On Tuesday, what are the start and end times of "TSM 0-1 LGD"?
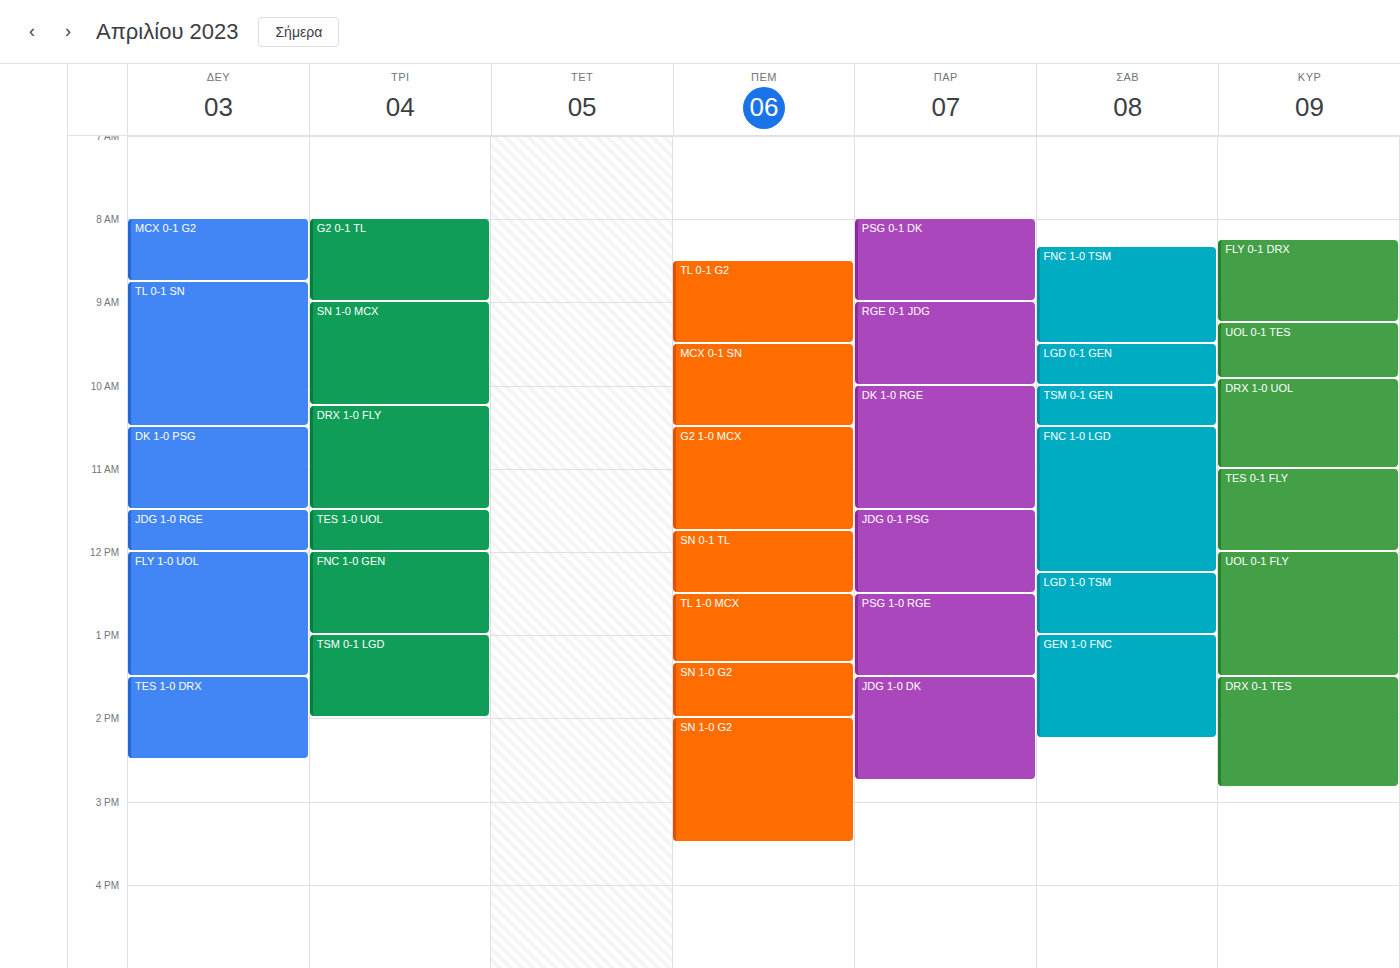
1:00 PM to 2:00 PM